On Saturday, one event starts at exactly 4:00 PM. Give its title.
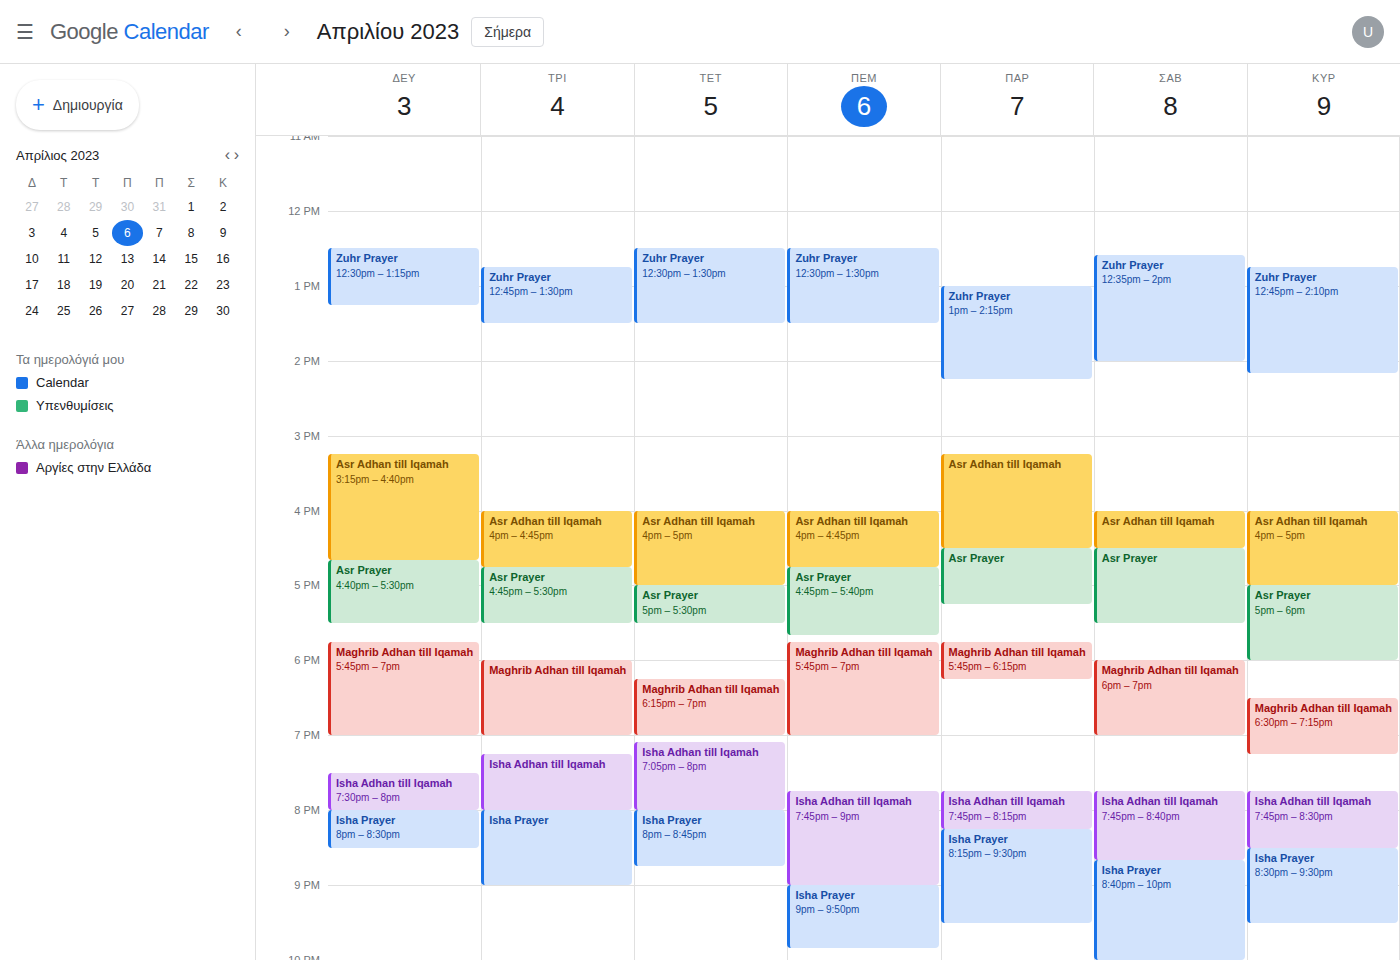
"Asr Adhan till Iqamah"